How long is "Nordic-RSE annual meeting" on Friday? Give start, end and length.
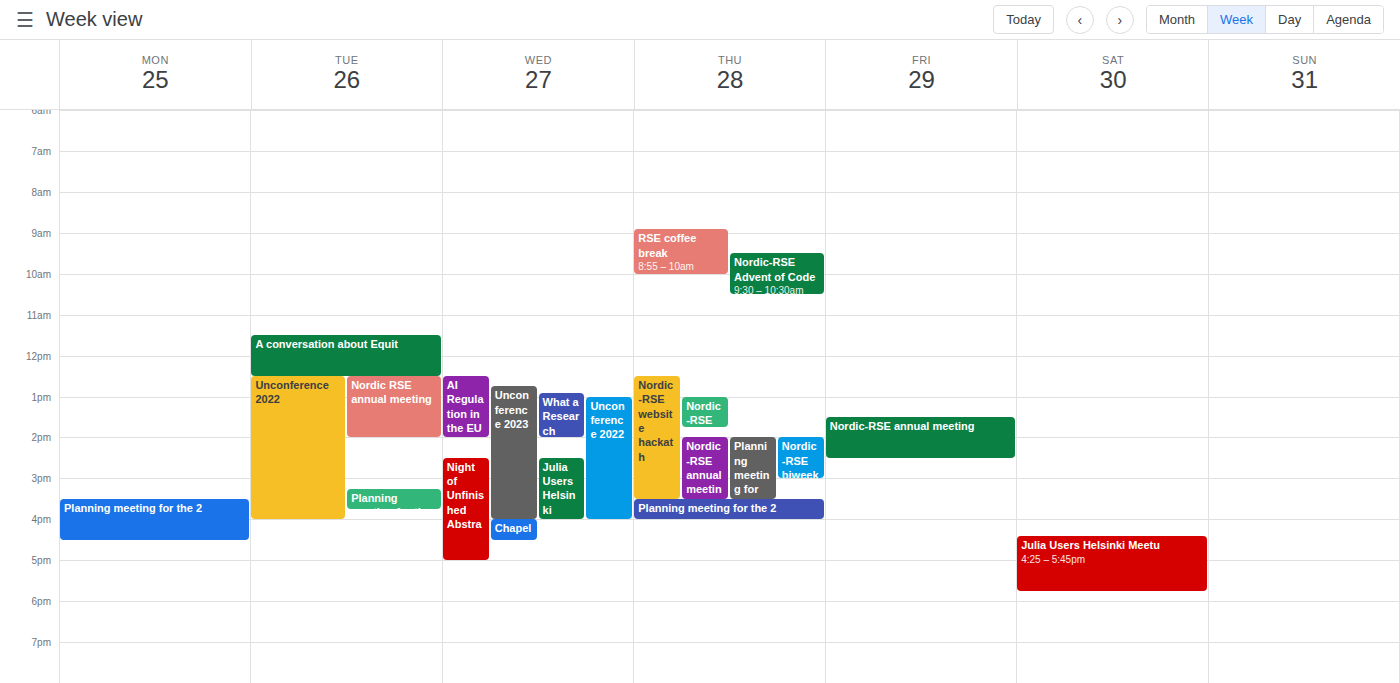
1:30 PM to 2:30 PM, 1 hour